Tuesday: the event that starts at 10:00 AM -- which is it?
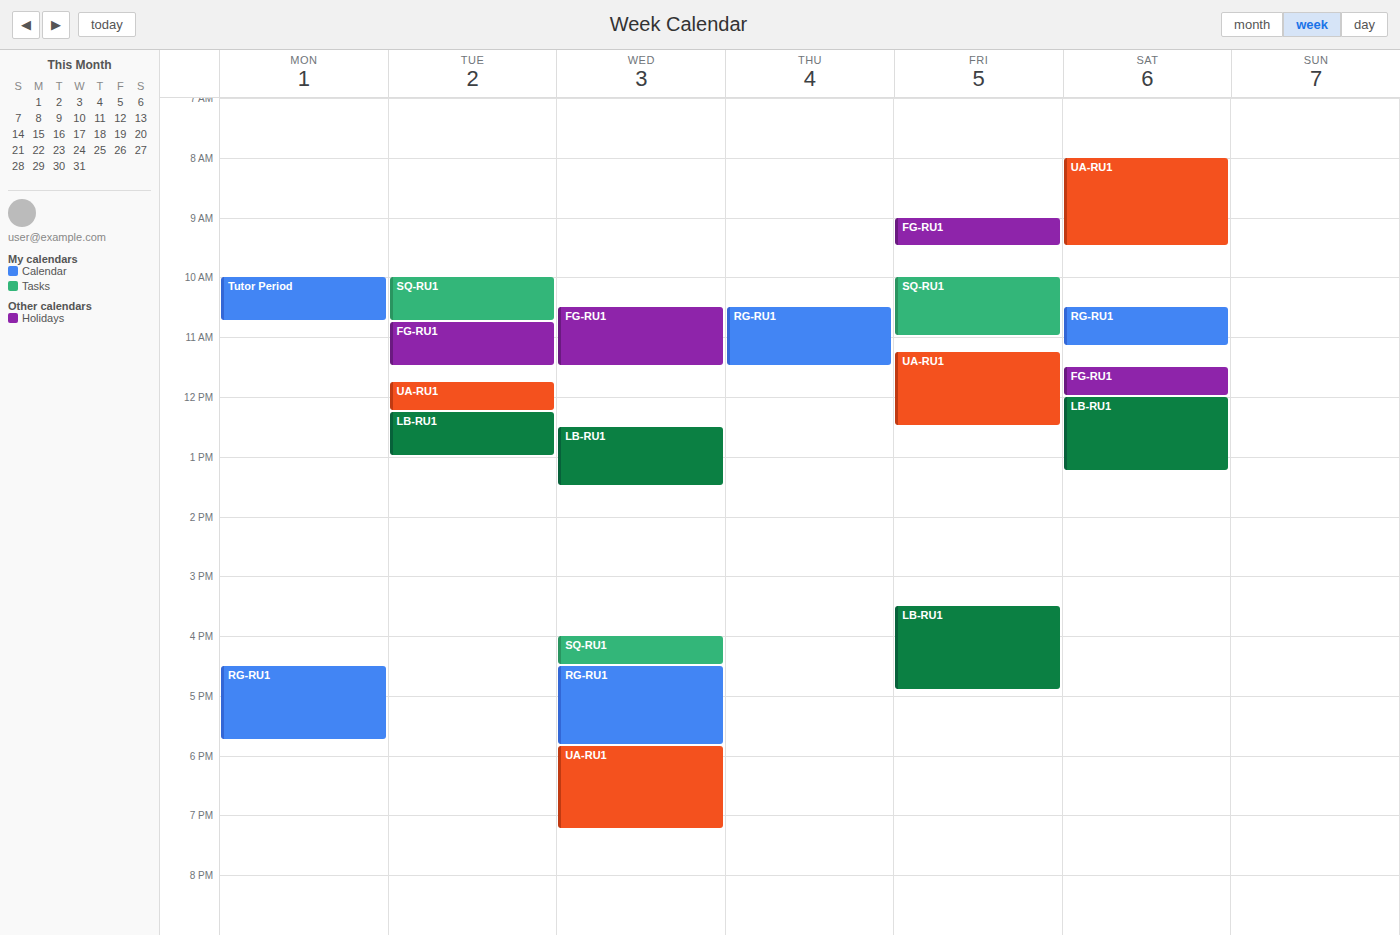
"SQ-RU1"